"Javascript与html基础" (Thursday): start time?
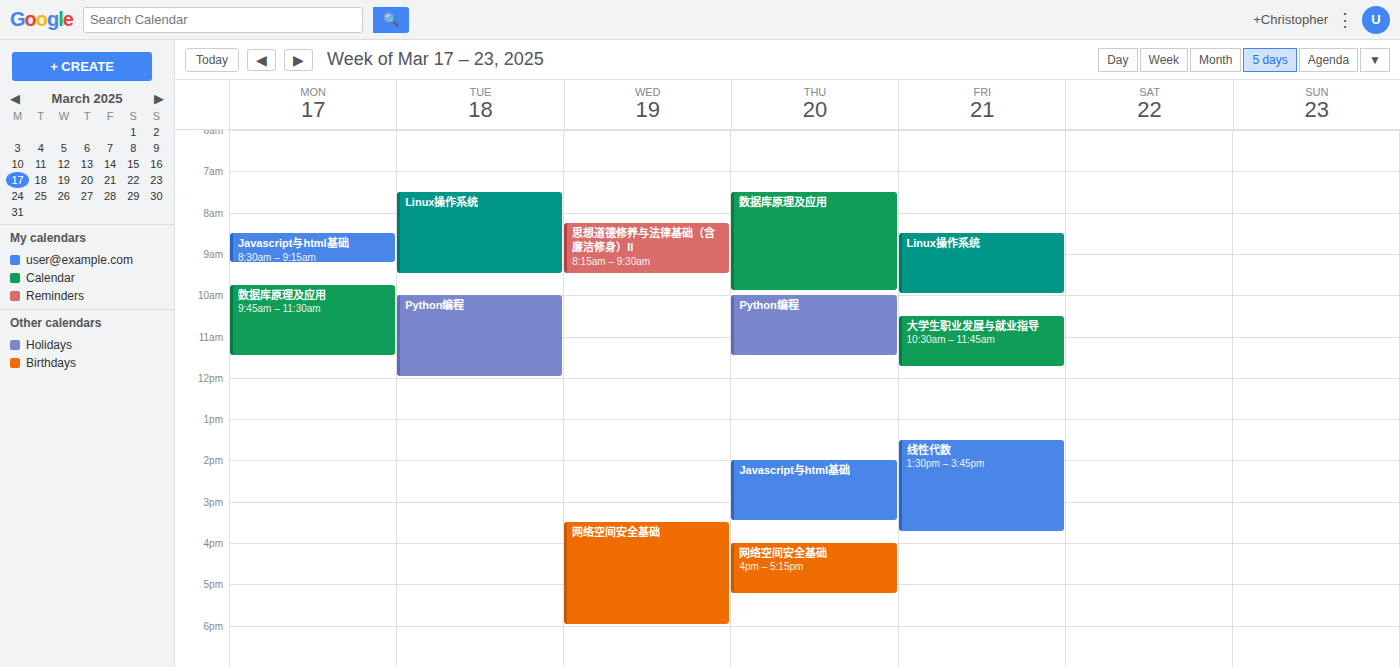
2:00 PM